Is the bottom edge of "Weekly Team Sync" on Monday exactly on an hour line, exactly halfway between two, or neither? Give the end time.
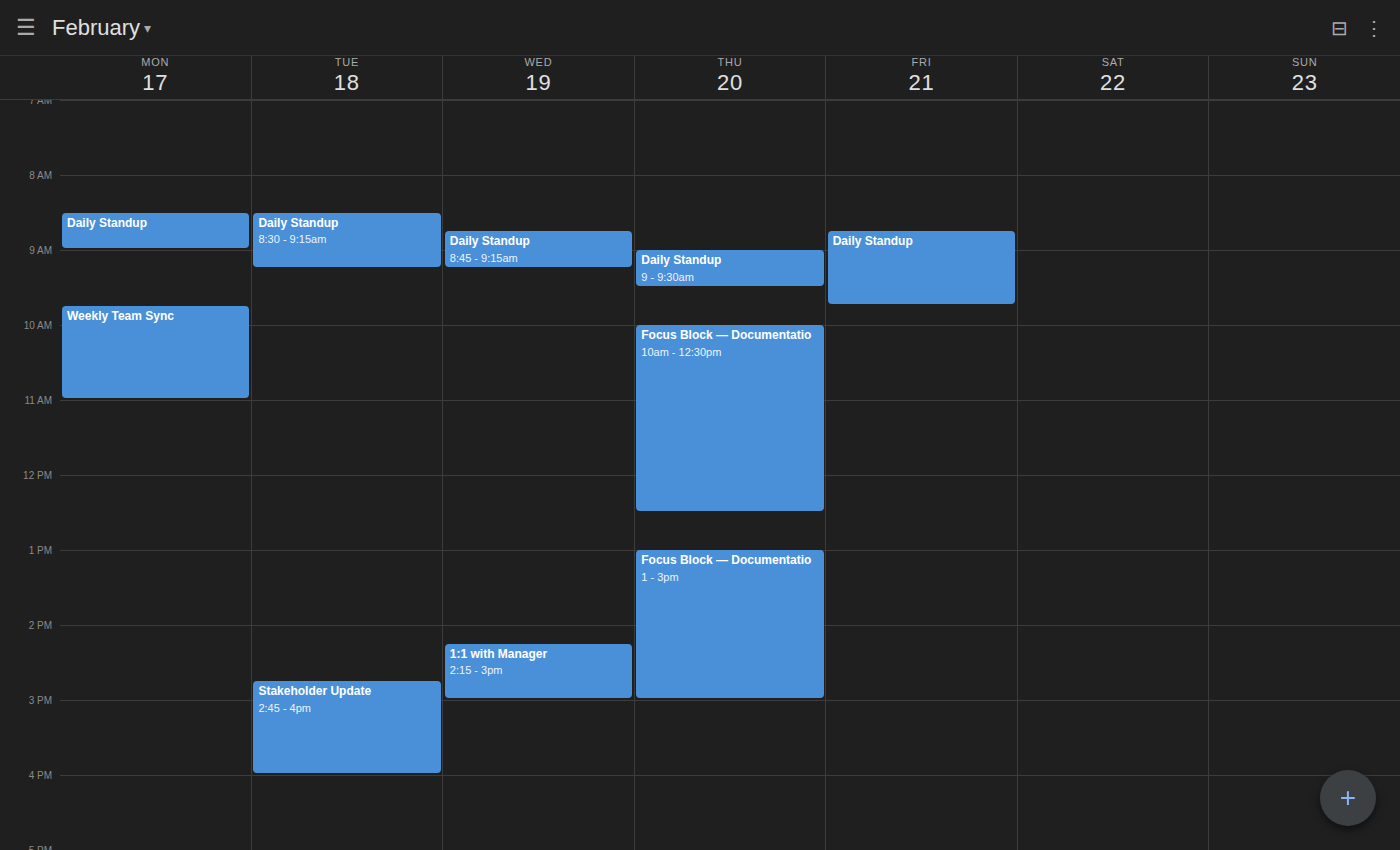
11:00 AM -- exactly on the 11 AM line.